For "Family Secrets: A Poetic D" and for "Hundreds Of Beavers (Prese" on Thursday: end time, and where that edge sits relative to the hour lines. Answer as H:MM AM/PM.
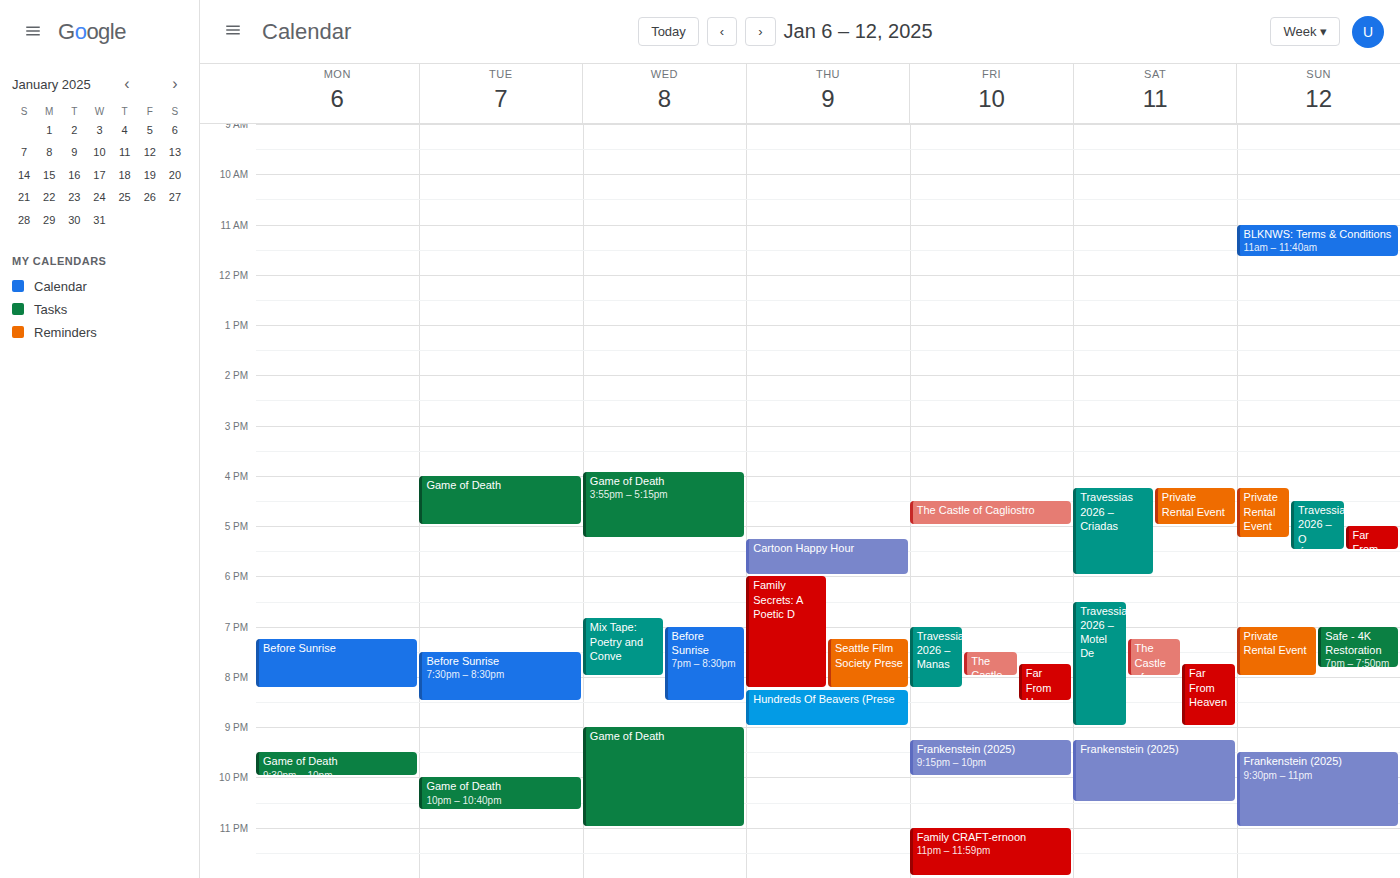
"Family Secrets: A Poetic D": 8:15 PM, neither: a quarter of the way from the 8 PM line to the 9 PM line. "Hundreds Of Beavers (Prese": 9:00 PM, exactly on the 9 PM line.